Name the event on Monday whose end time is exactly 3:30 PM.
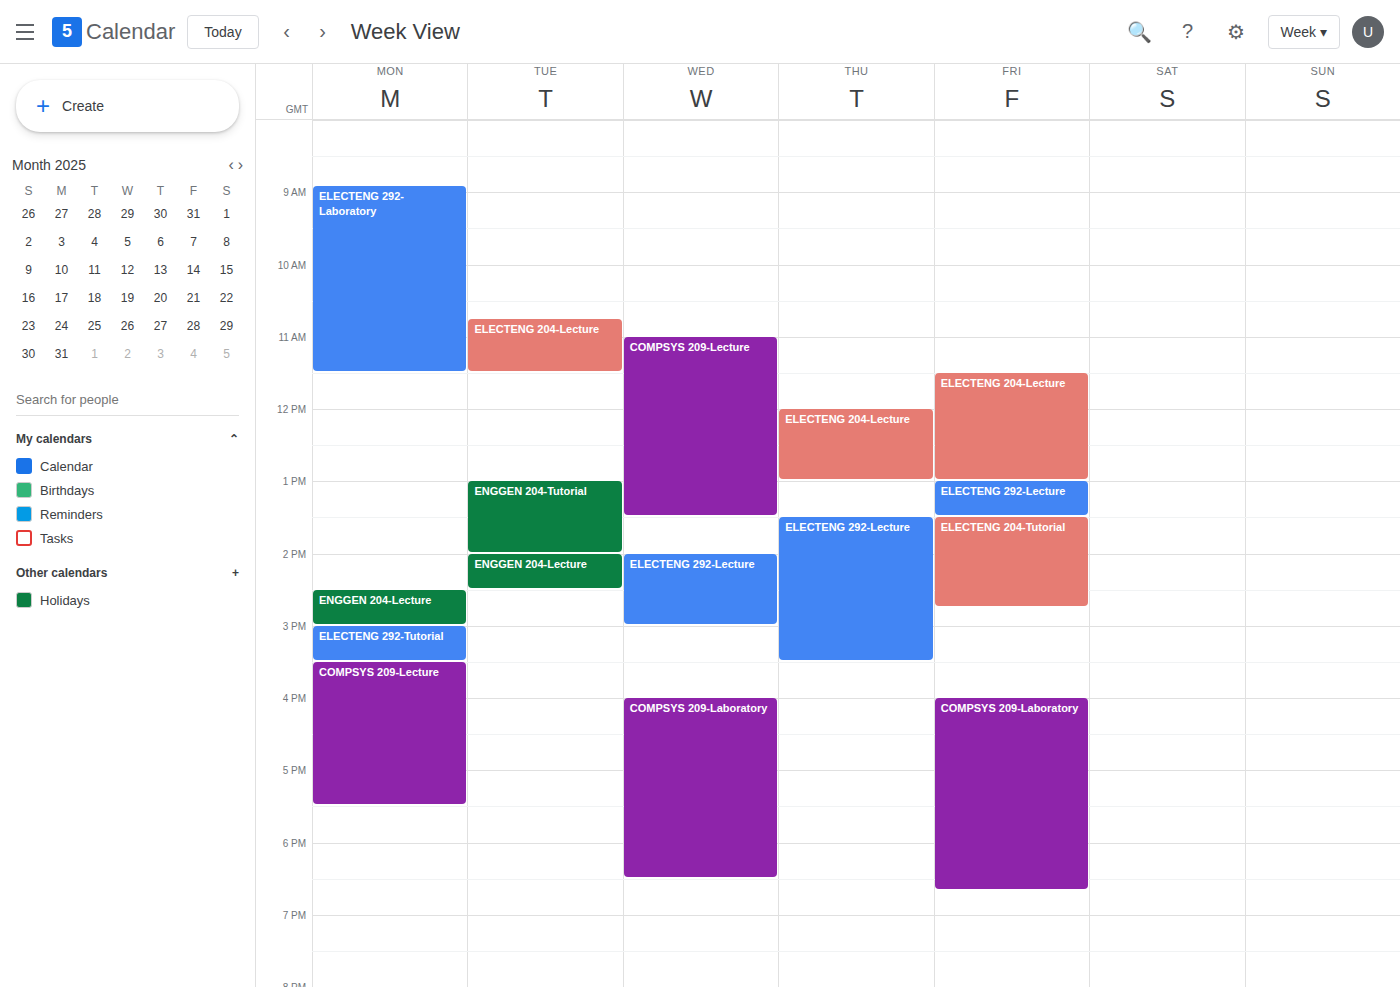
"ELECTENG 292-Tutorial"